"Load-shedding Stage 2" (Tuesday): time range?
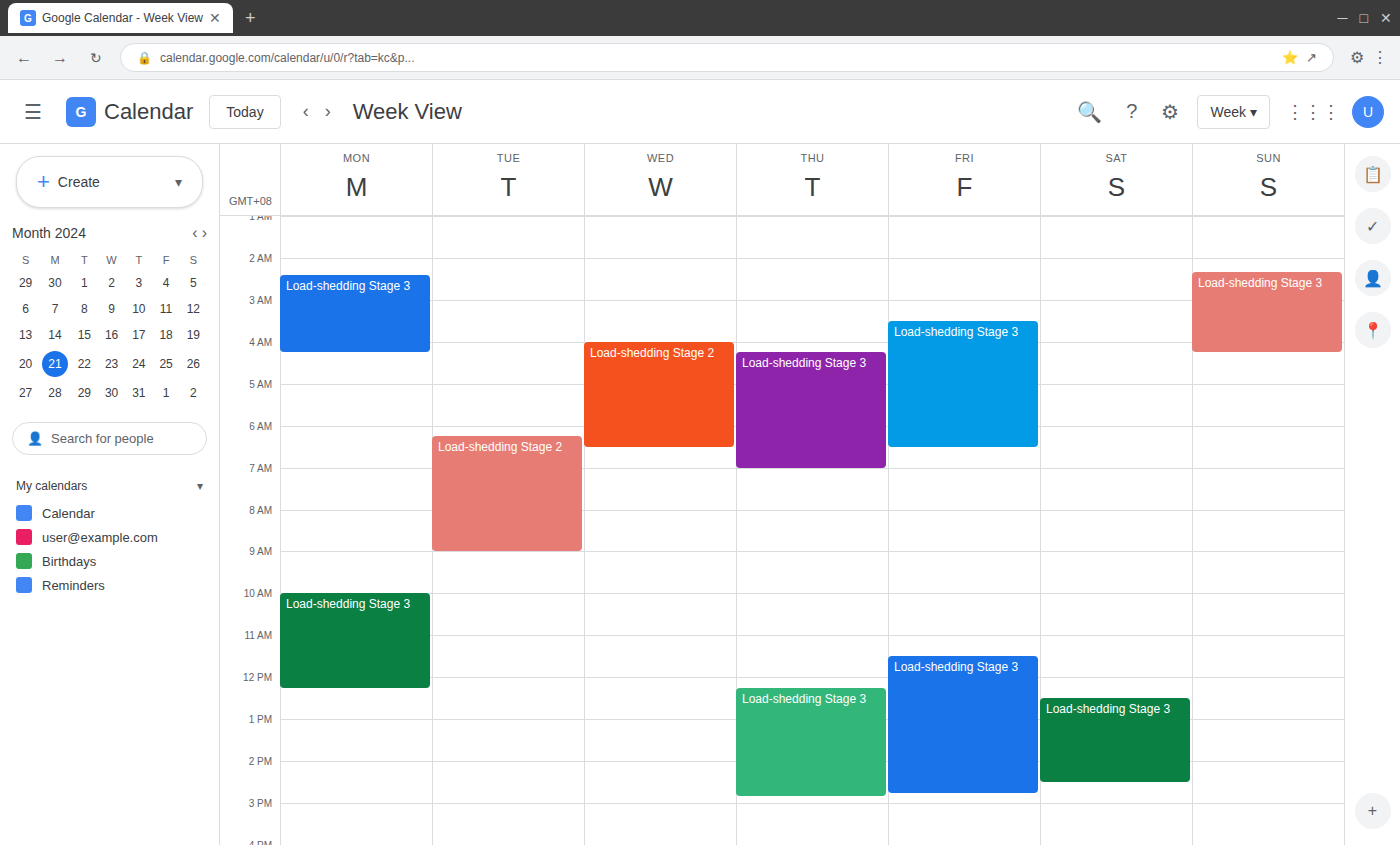
6:15 AM to 9:00 AM